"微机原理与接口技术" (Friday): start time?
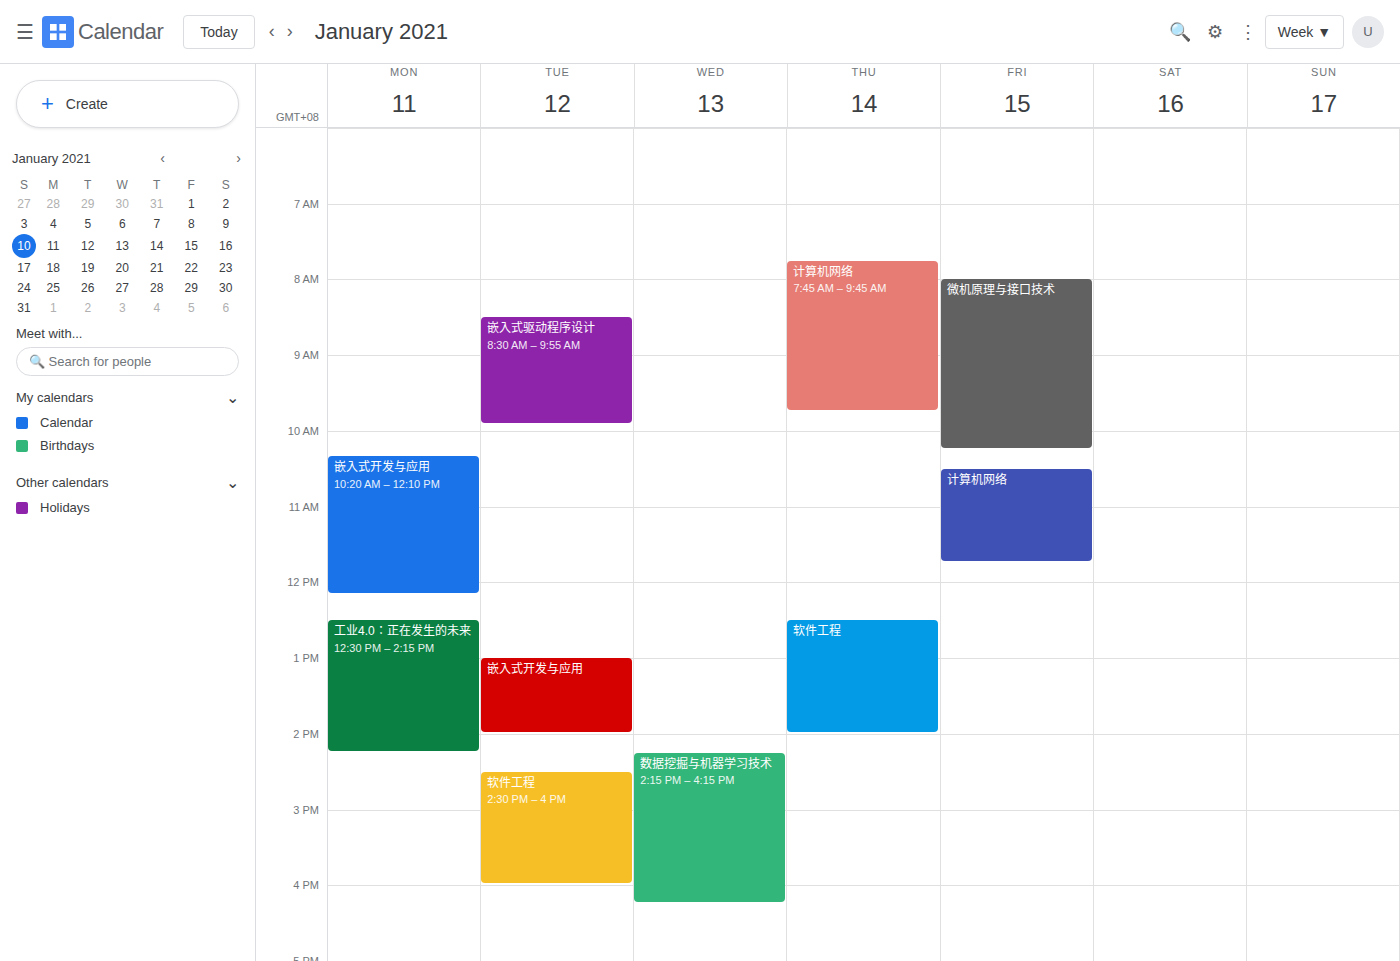
08:00